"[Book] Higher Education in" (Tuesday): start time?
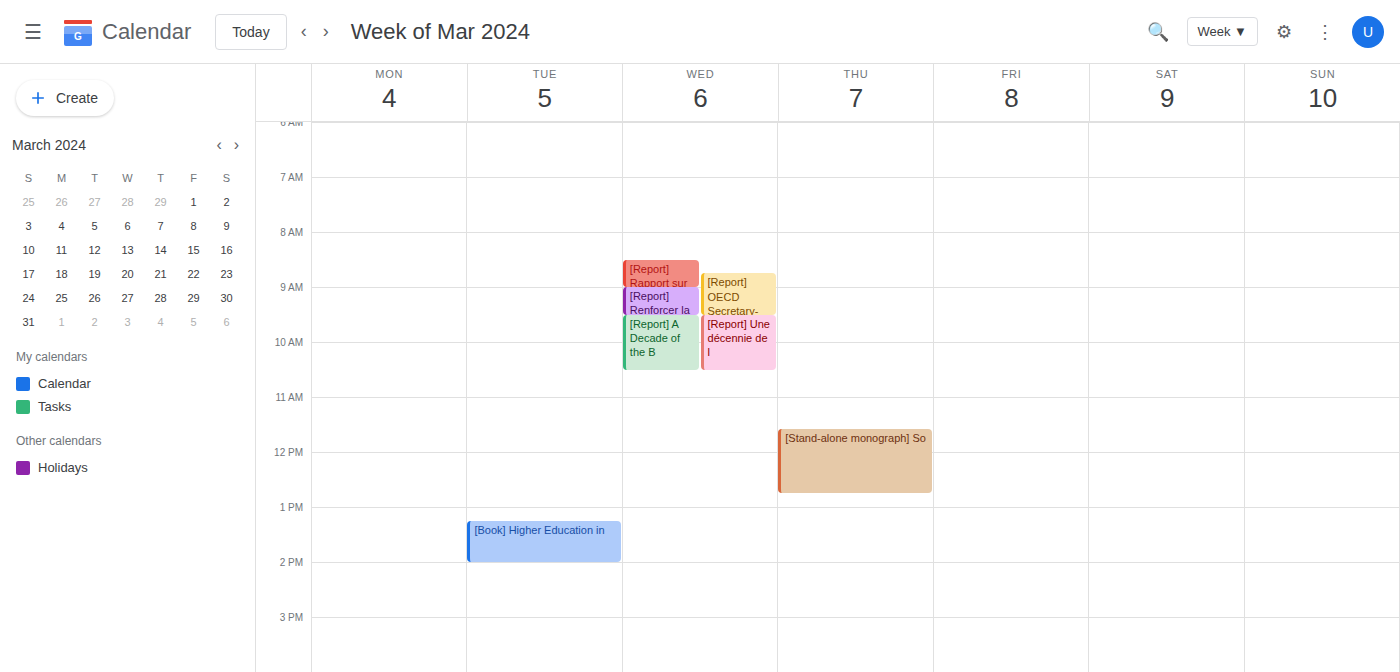
1:15 PM